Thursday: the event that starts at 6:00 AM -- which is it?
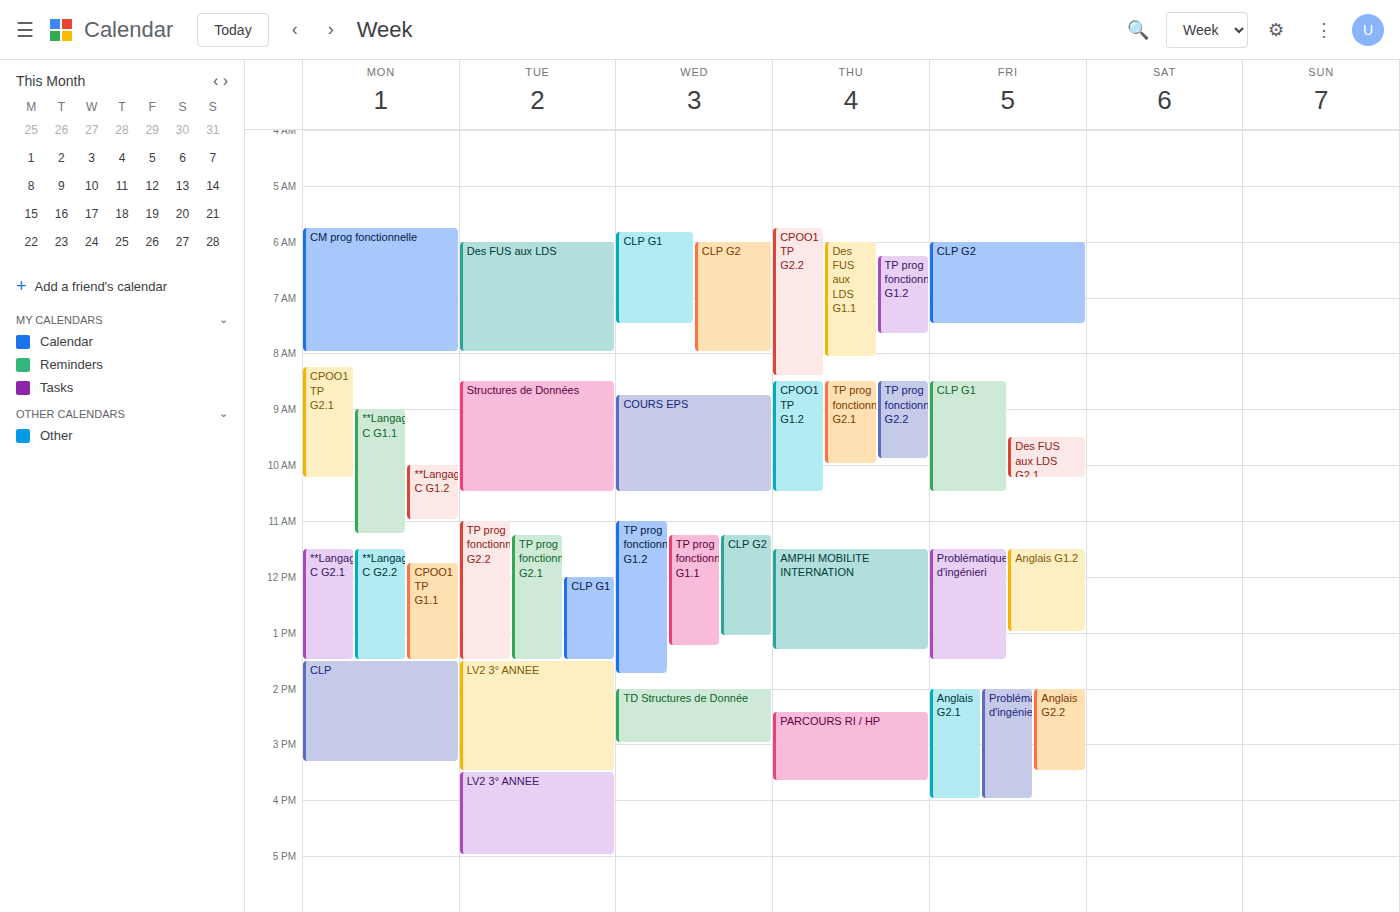
"Des FUS aux LDS G1.1"